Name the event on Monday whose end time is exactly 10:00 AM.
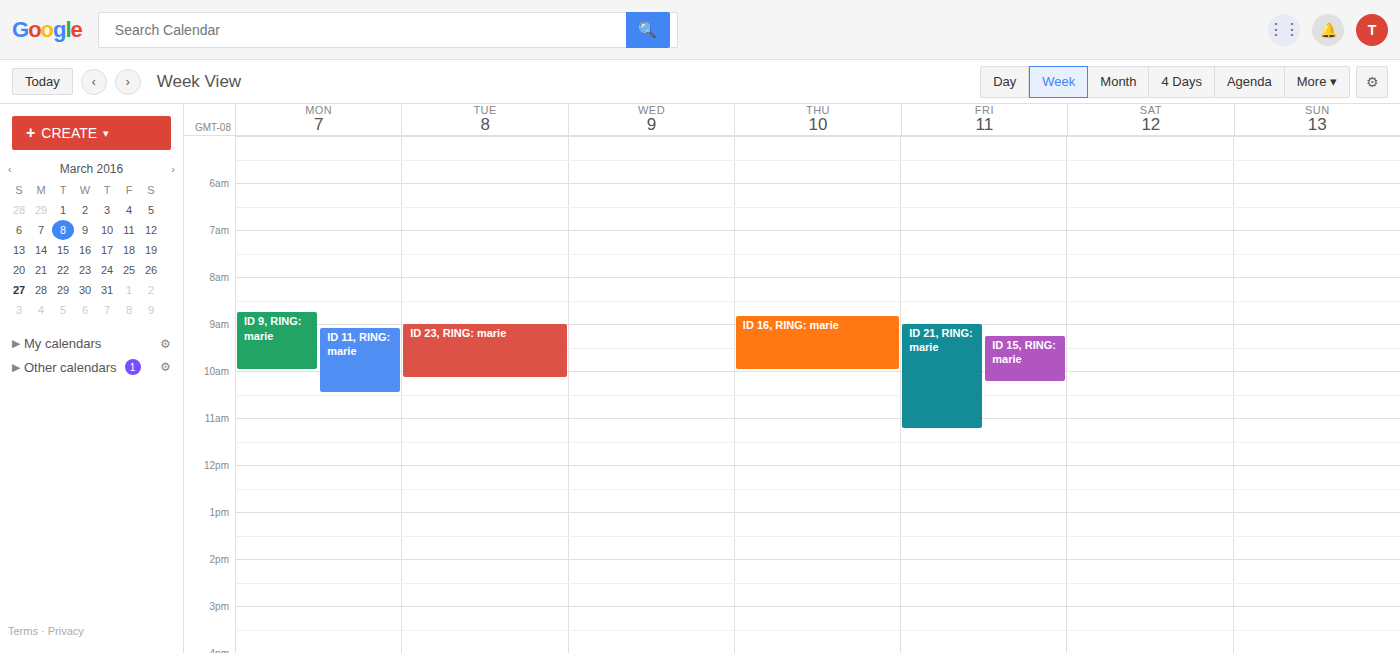
"ID 9, RING: marie"